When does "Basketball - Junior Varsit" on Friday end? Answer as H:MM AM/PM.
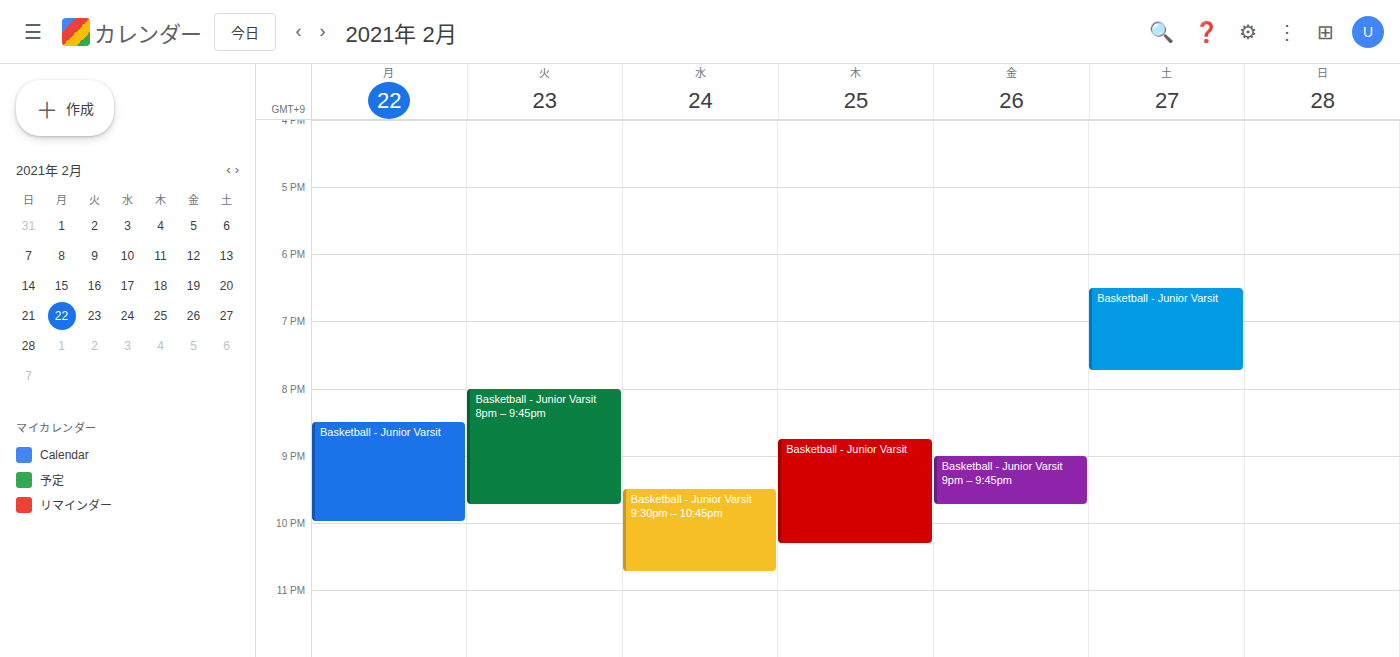
9:45 PM